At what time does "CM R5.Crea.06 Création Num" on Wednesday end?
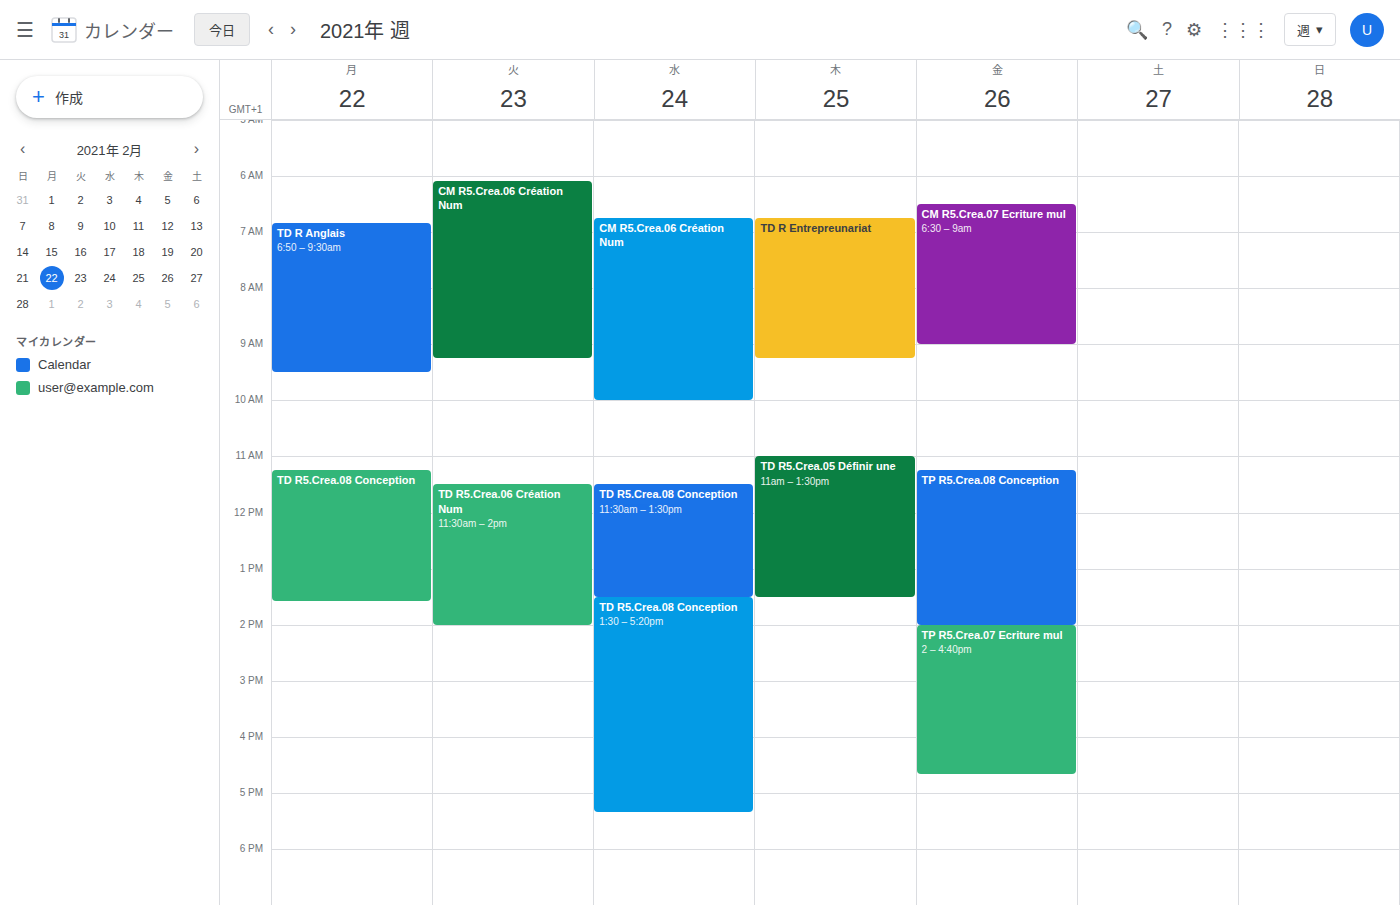
10:00 AM